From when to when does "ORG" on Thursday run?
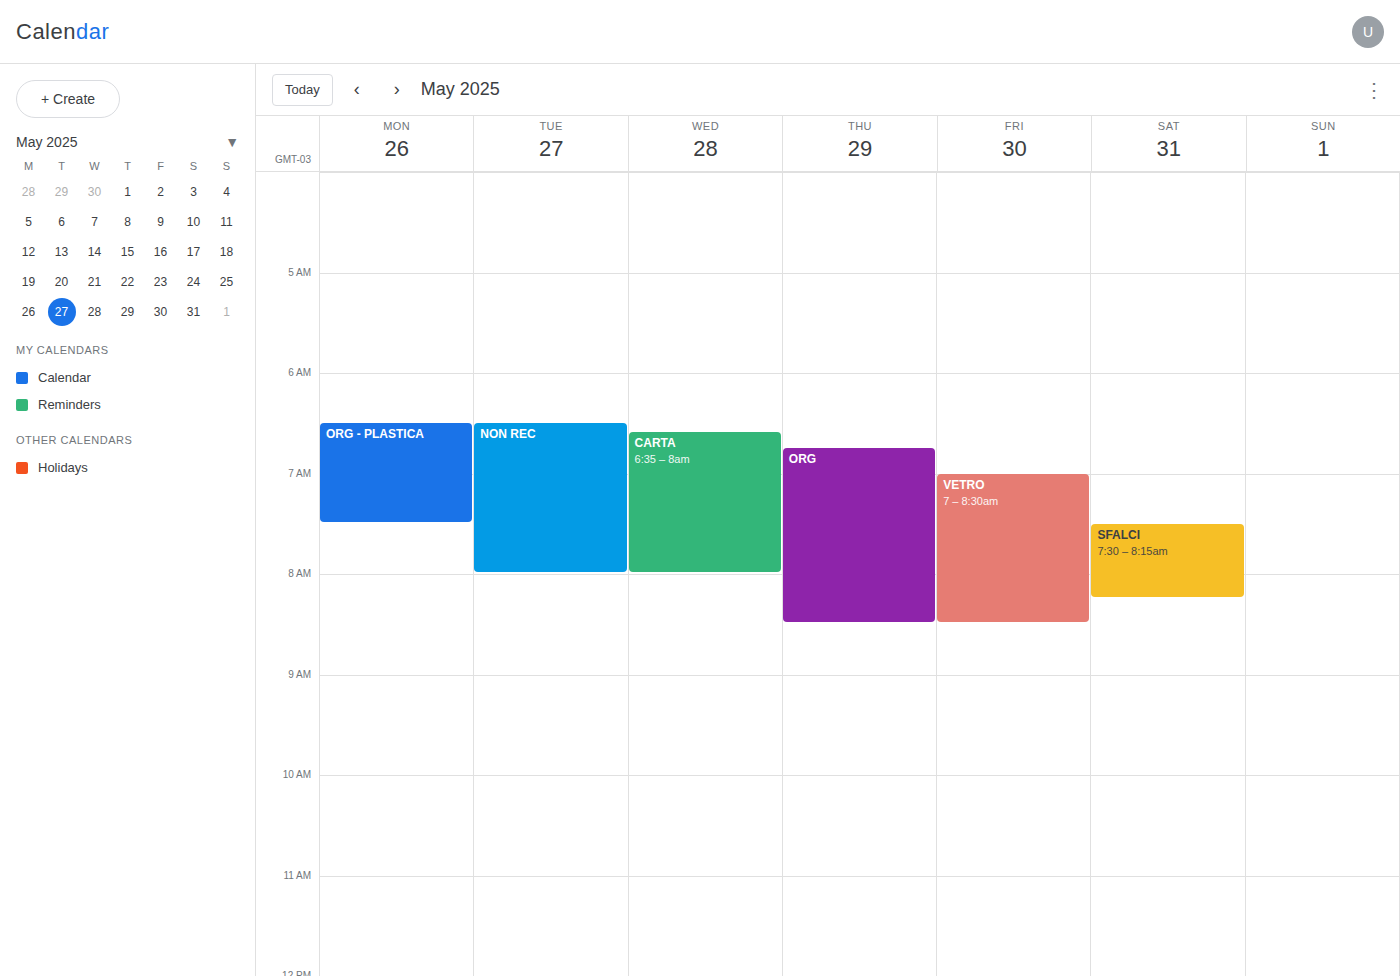
6:45 AM to 8:30 AM